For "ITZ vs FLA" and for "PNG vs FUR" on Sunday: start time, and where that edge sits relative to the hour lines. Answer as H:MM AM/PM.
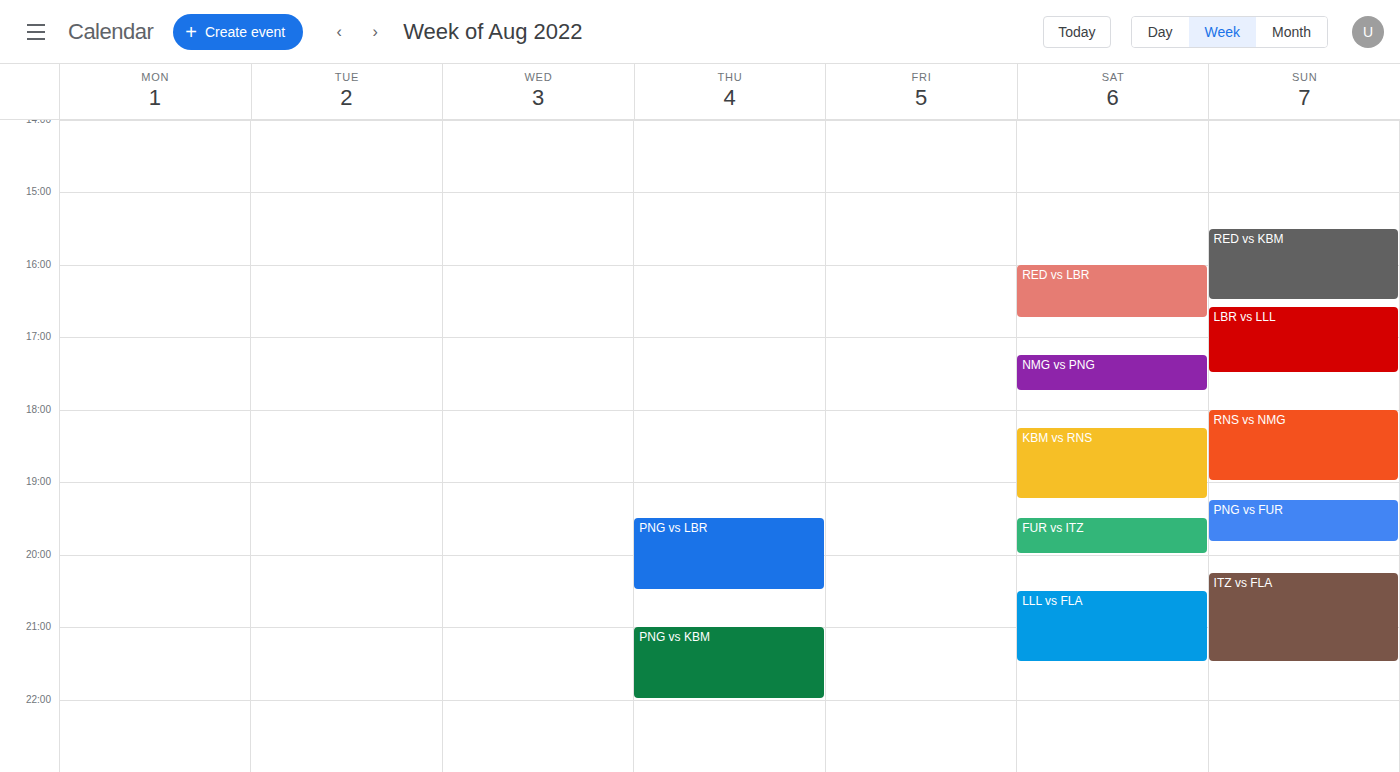
"ITZ vs FLA": 8:15 PM, neither: a quarter of the way from the 8 PM line to the 9 PM line. "PNG vs FUR": 7:15 PM, neither: a quarter of the way from the 7 PM line to the 8 PM line.